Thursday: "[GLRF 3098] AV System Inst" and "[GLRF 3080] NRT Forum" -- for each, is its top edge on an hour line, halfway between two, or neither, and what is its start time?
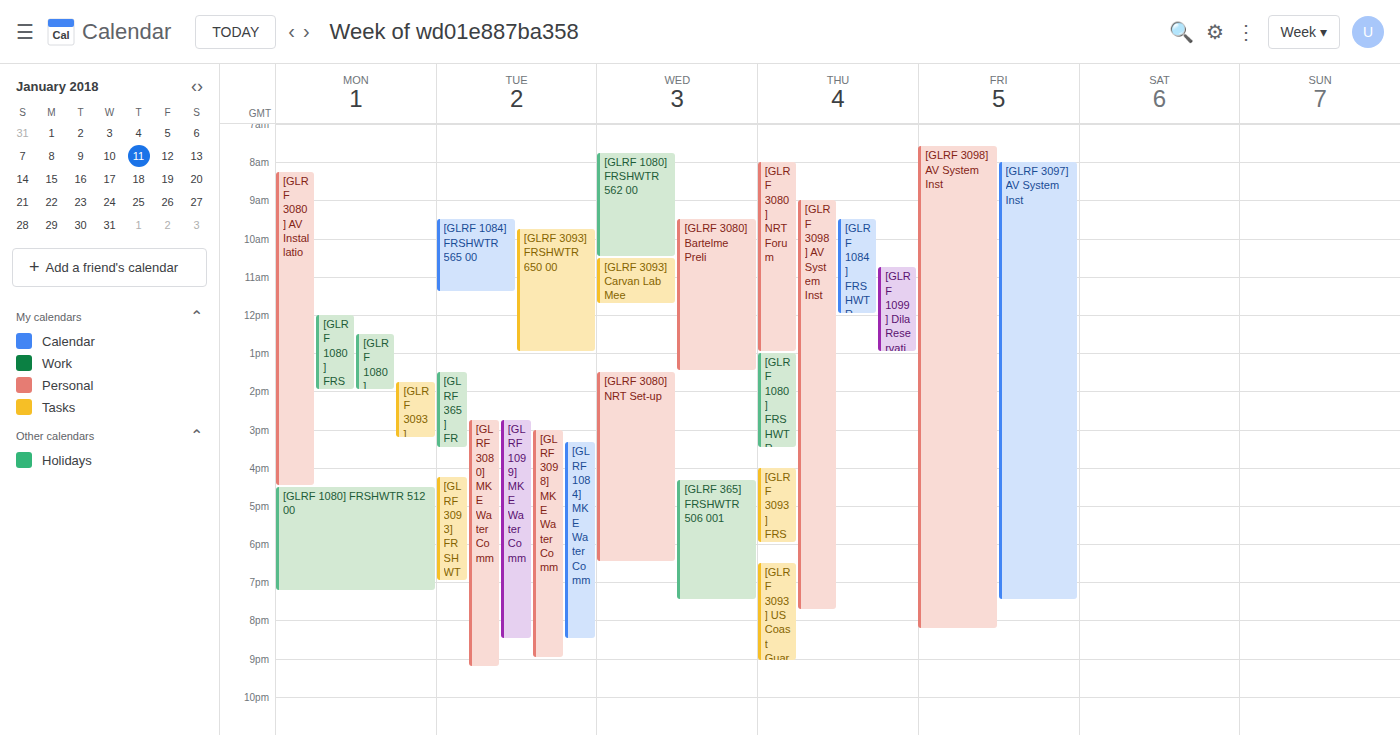
"[GLRF 3098] AV System Inst": 9:00 AM, exactly on the 9 AM line. "[GLRF 3080] NRT Forum": 8:00 AM, exactly on the 8 AM line.